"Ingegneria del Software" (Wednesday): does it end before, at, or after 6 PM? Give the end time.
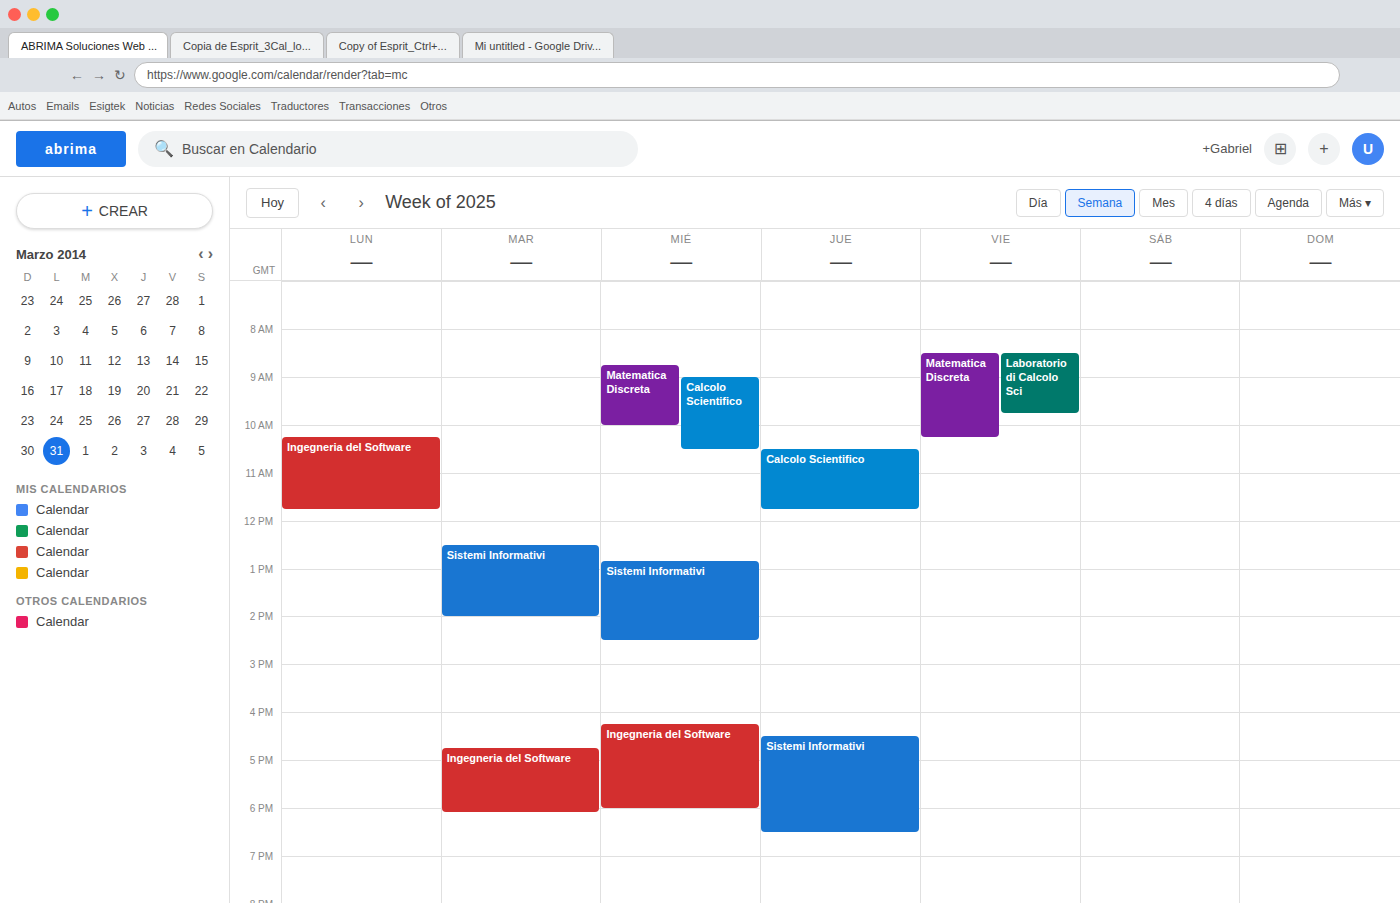
6:00 PM -- exactly at 6 PM, on the 6 PM line.